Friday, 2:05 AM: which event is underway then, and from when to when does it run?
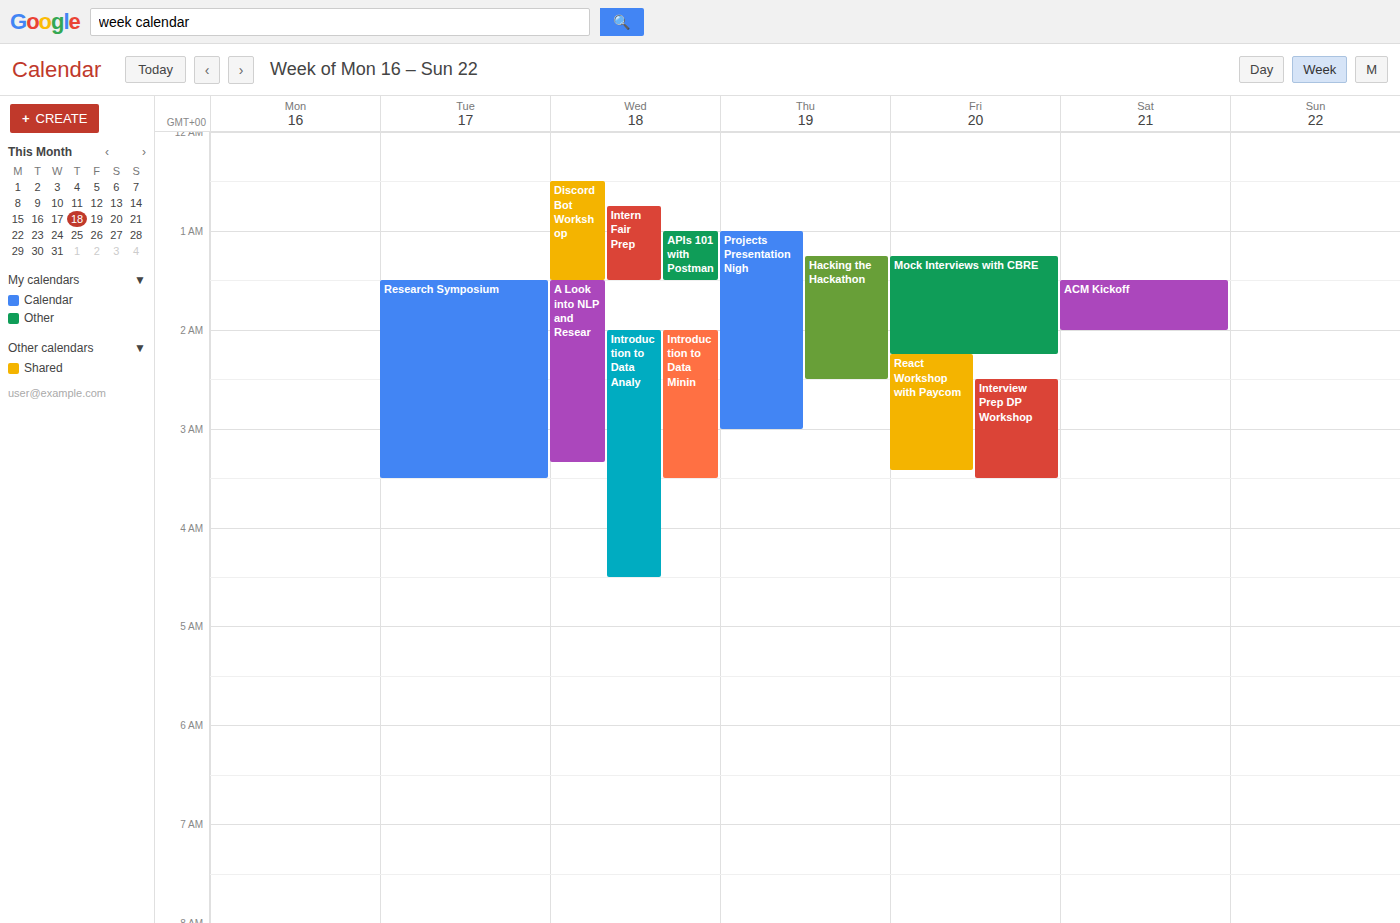
"Mock Interviews with CBRE", 1:15 AM to 2:15 AM